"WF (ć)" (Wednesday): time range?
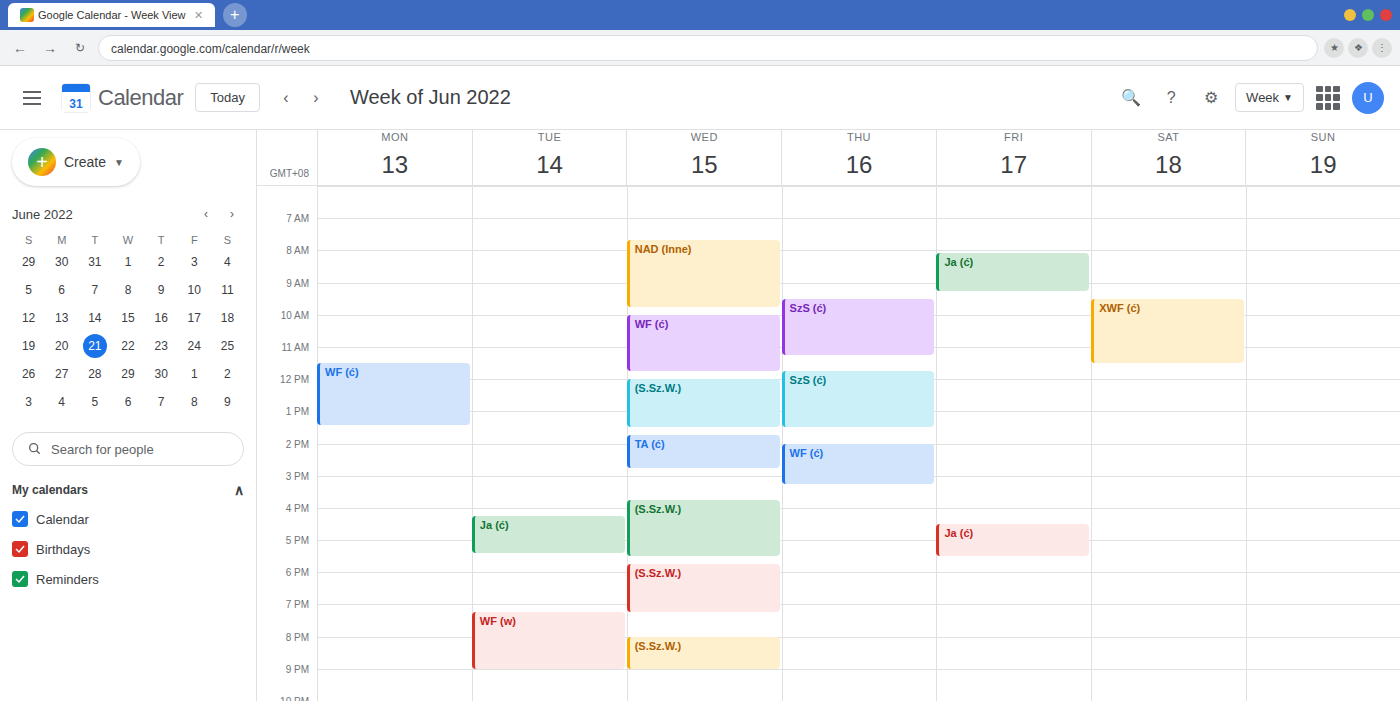
10:00 AM to 11:45 AM